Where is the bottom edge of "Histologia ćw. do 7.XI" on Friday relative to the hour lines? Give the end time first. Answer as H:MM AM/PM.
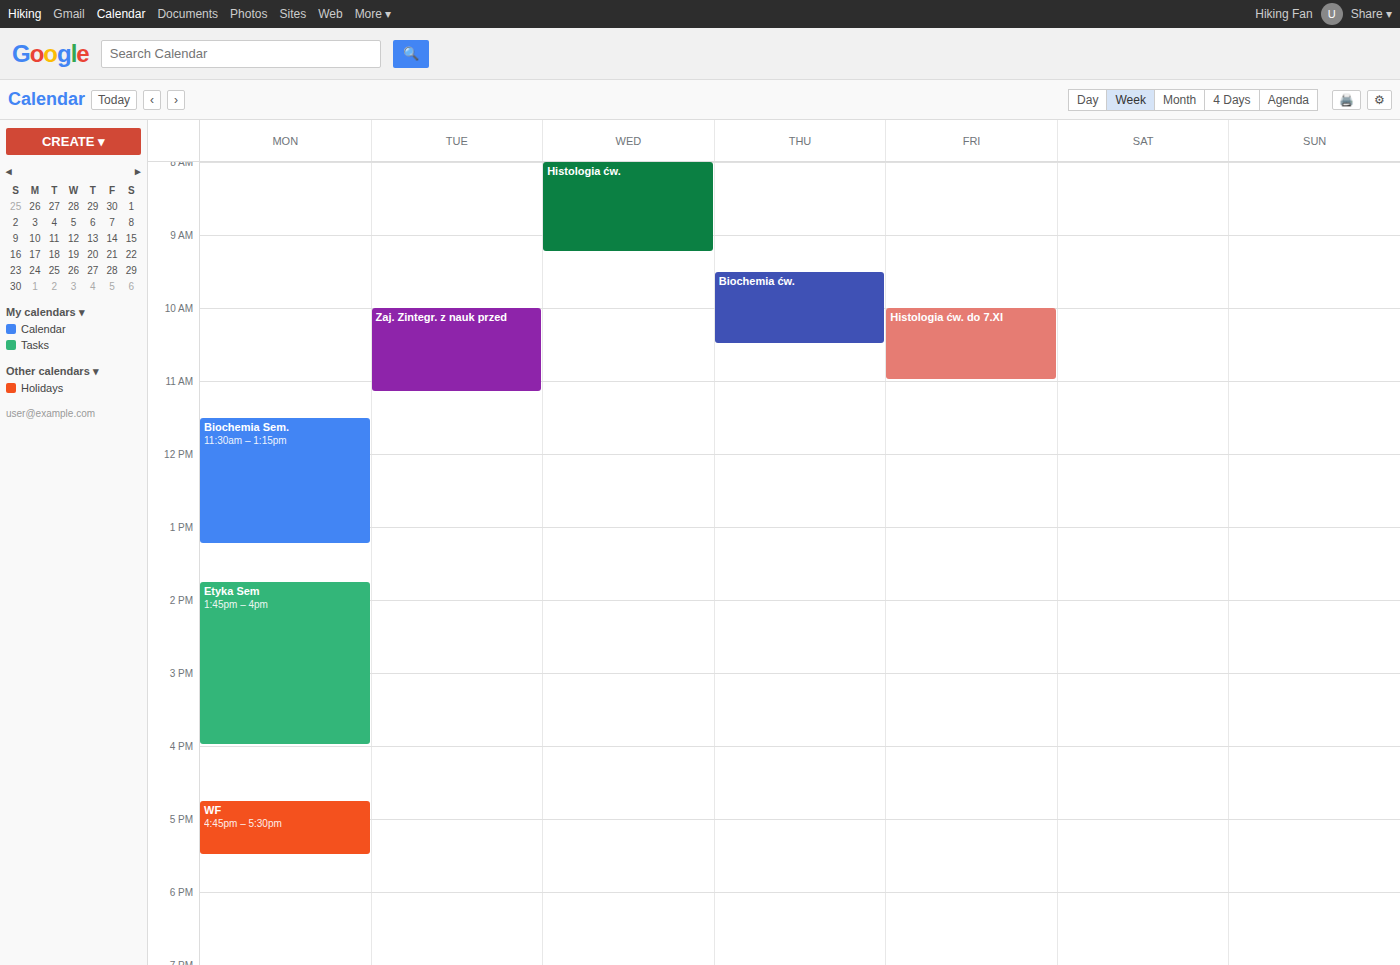
11:00 AM -- exactly on the 11 AM line.